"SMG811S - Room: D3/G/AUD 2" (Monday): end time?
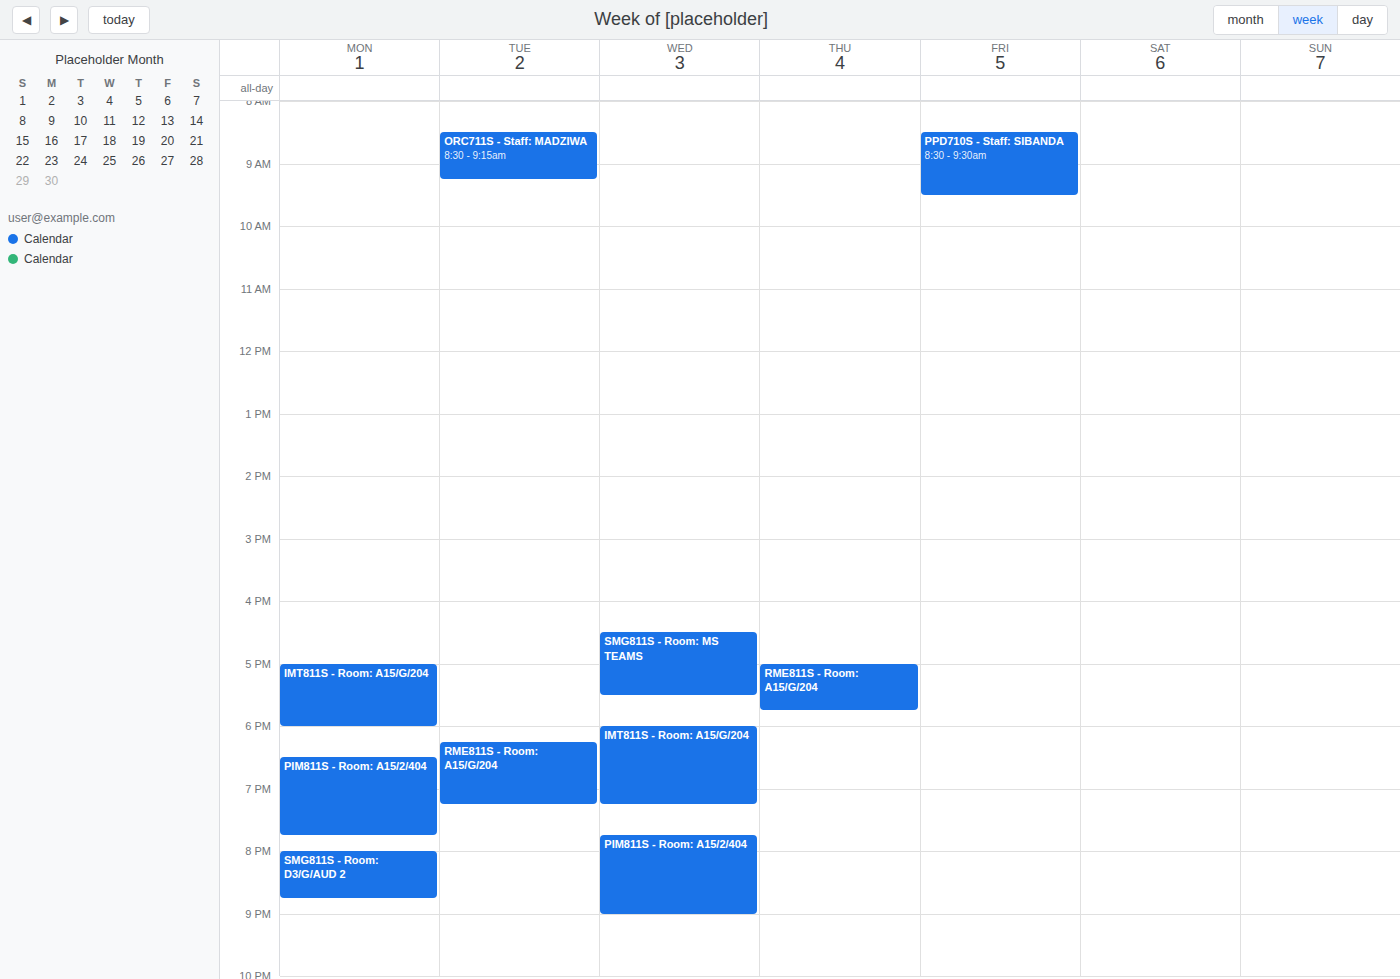
8:45 PM